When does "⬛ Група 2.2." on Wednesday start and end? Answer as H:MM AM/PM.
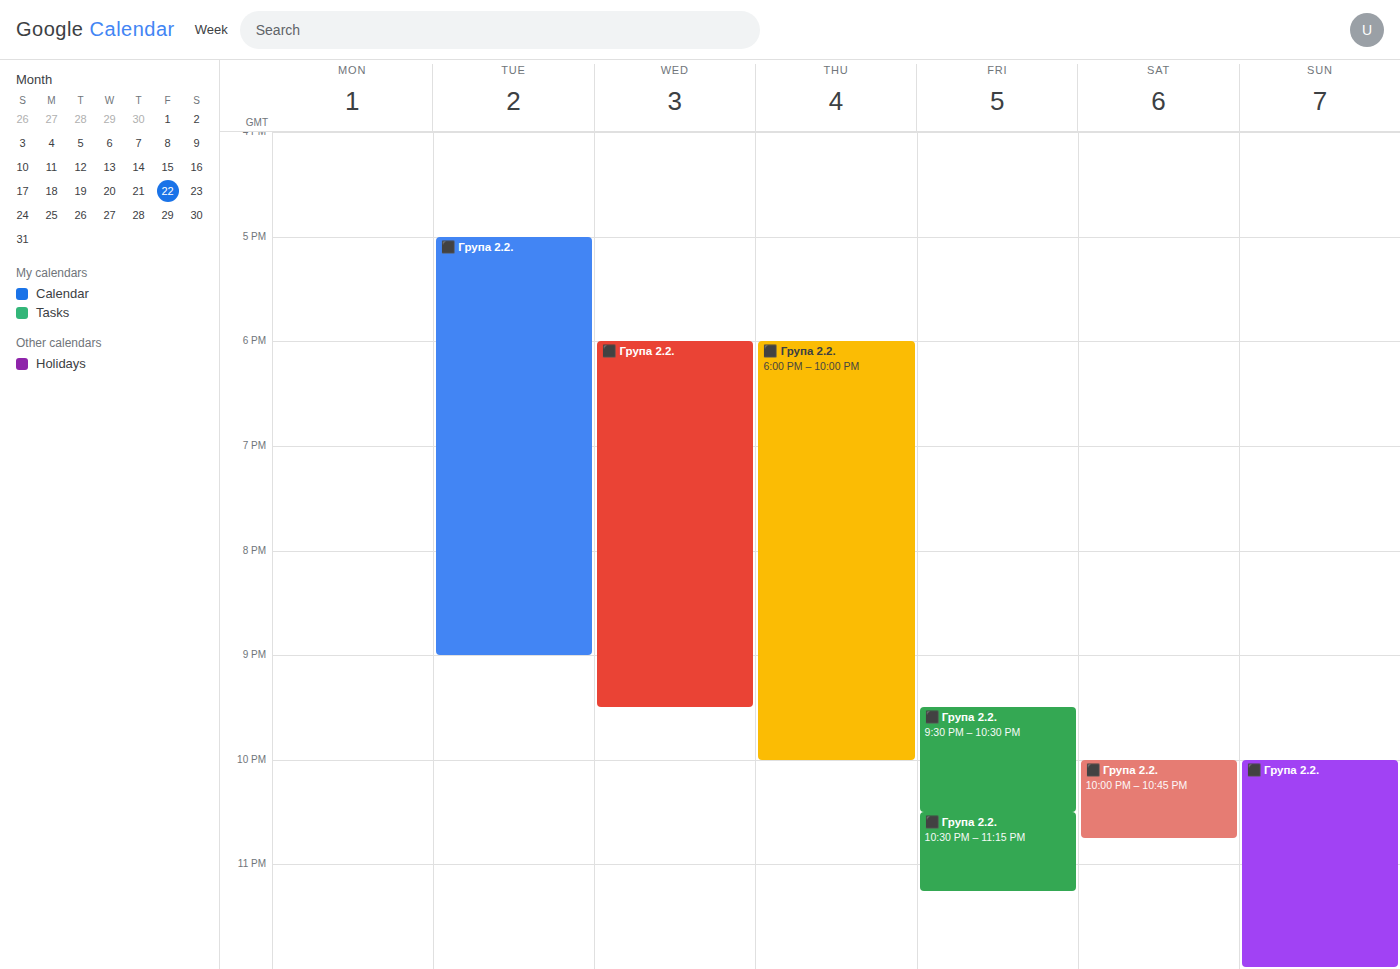
6:00 PM to 9:30 PM